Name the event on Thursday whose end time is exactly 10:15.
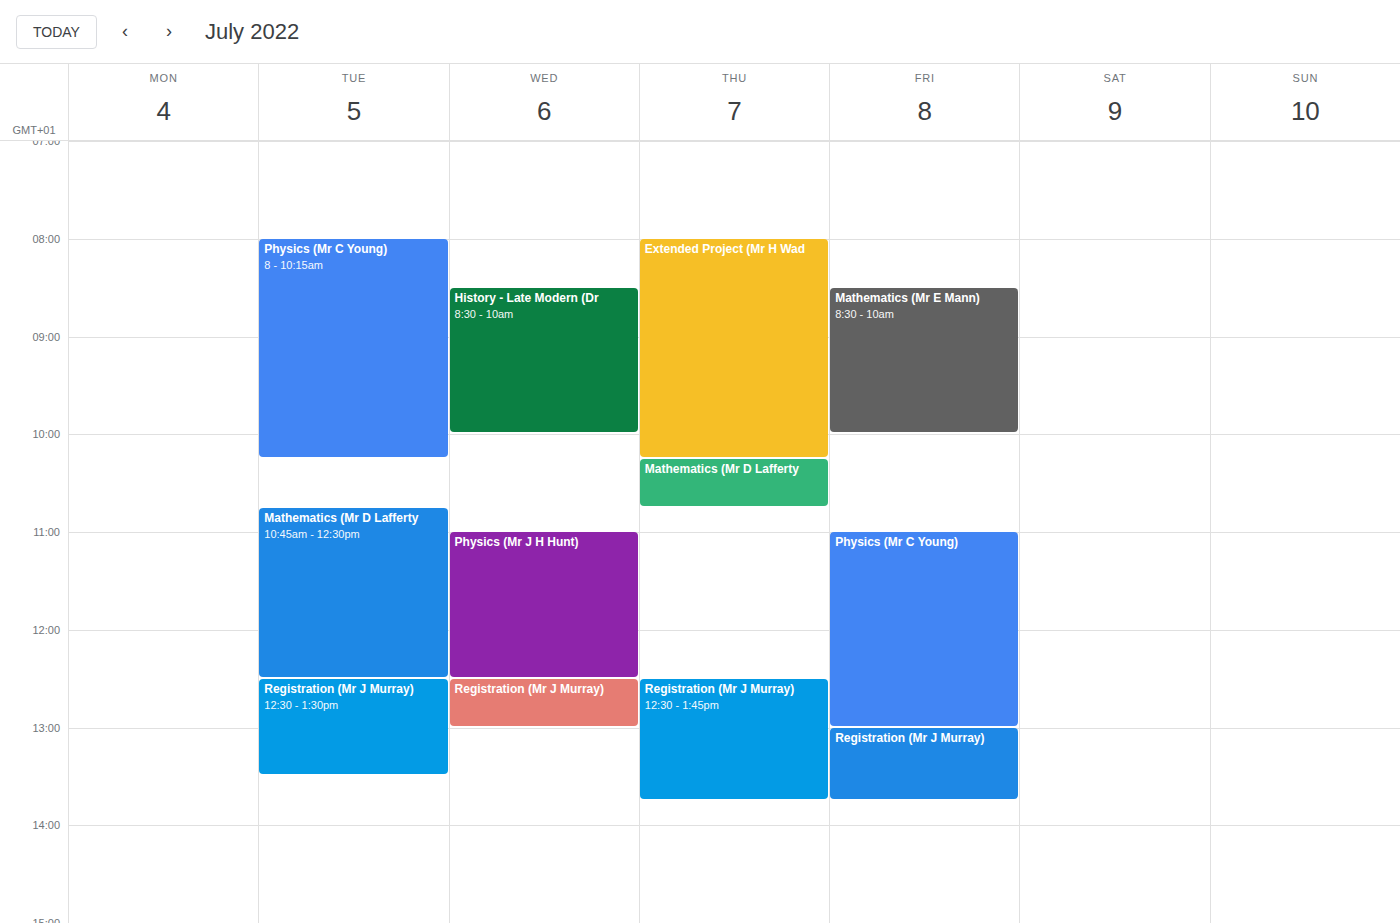
"Extended Project (Mr H Wad"